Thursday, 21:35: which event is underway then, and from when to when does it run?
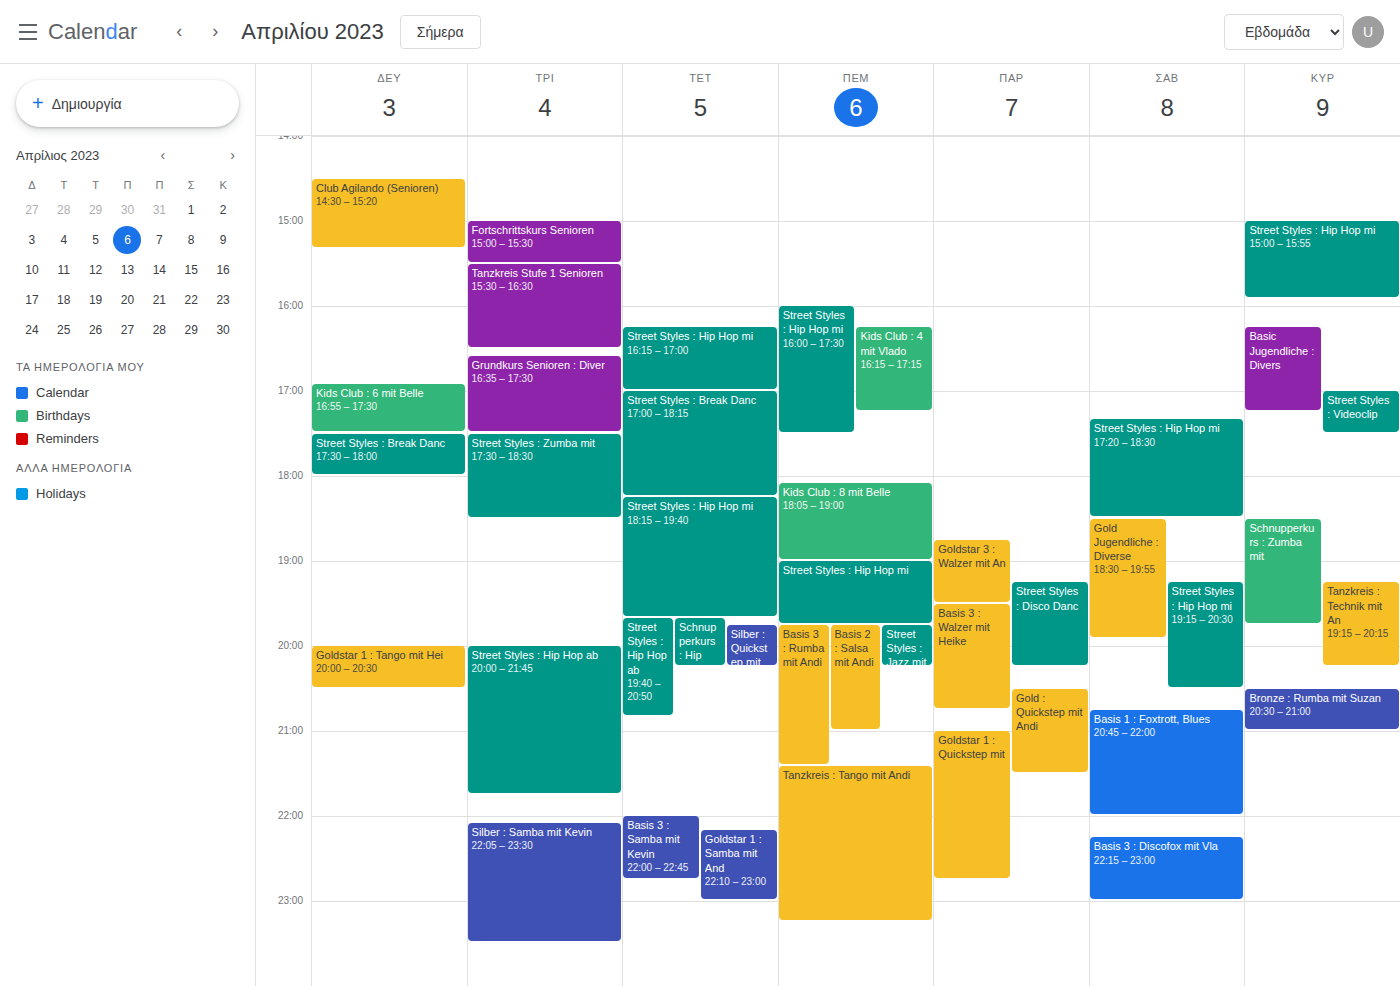
"Tanzkreis : Tango mit Andi", 21:25 to 23:15